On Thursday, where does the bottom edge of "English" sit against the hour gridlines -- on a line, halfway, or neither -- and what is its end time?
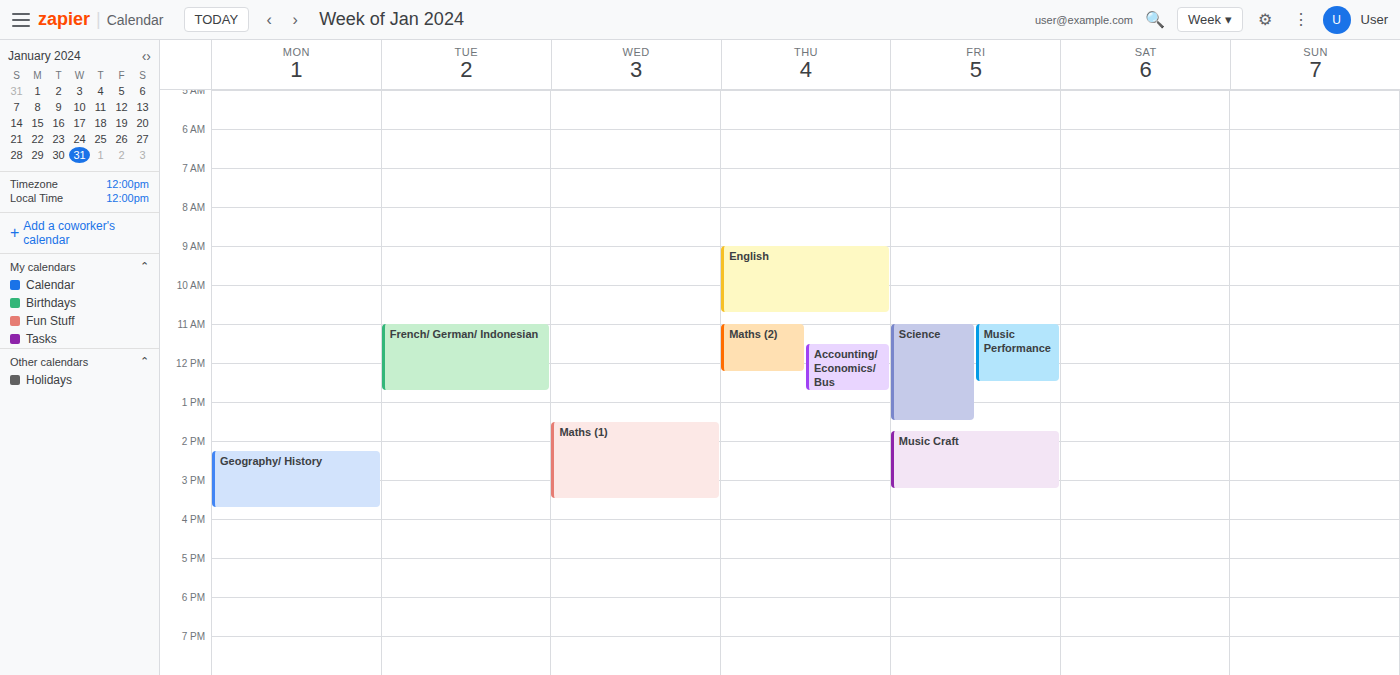
10:45 AM -- neither: three quarters of the way from the 10 AM line to the 11 AM line.